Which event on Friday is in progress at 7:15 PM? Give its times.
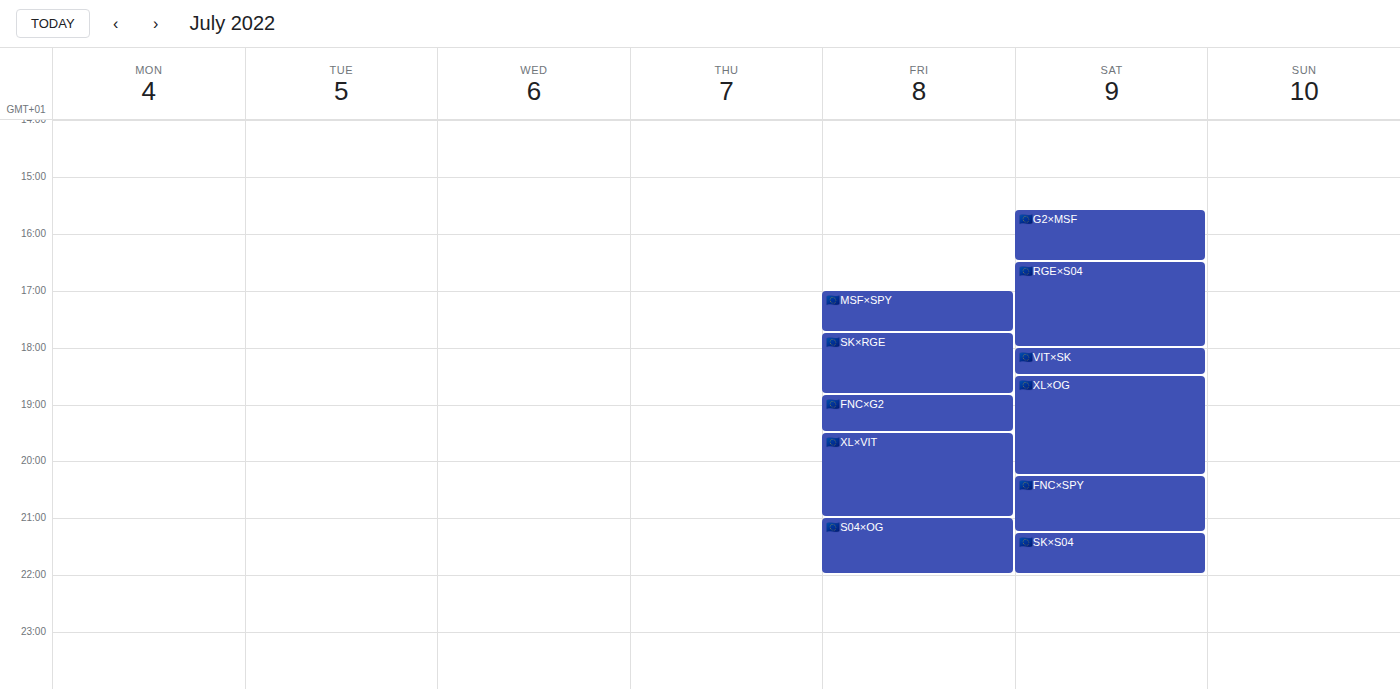
"🇪🇺FNC×G2", 6:50 PM to 7:30 PM